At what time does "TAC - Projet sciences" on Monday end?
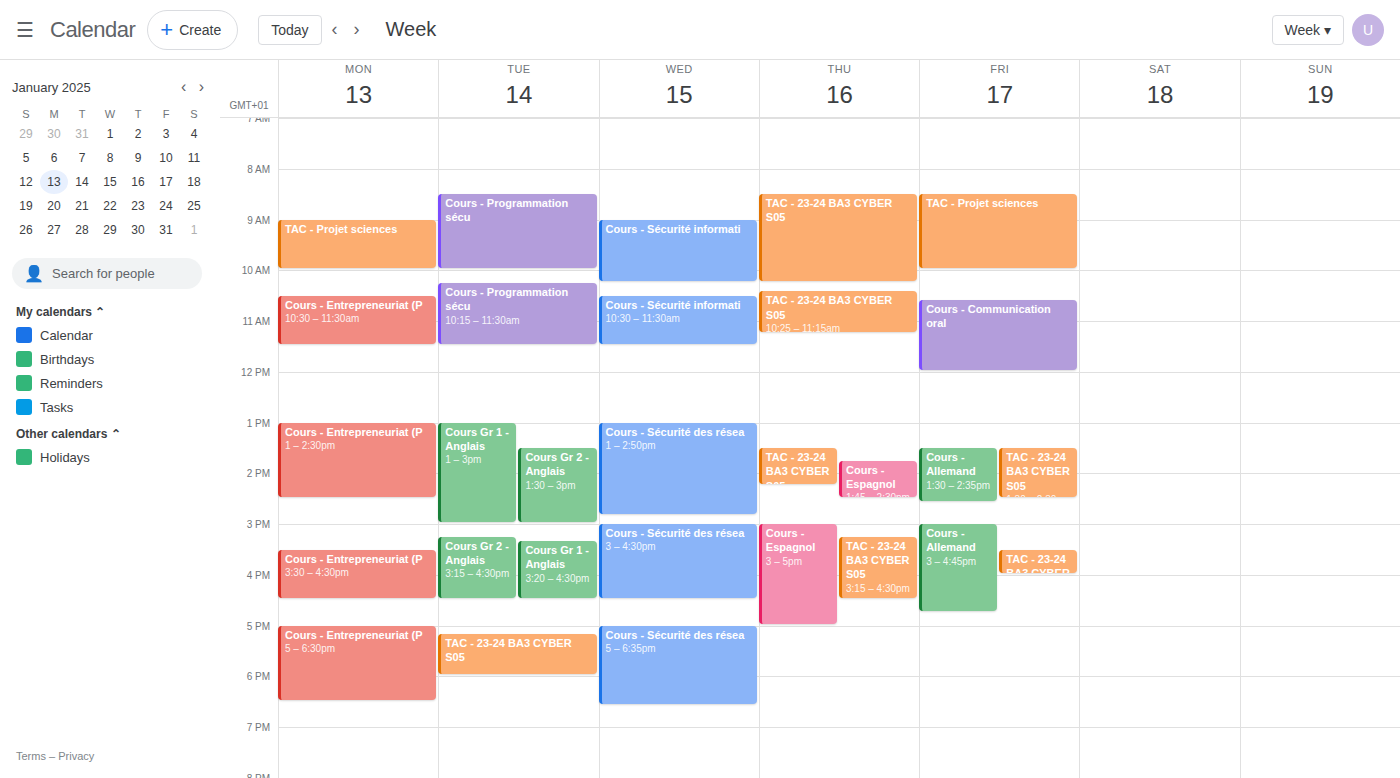
10:00 AM